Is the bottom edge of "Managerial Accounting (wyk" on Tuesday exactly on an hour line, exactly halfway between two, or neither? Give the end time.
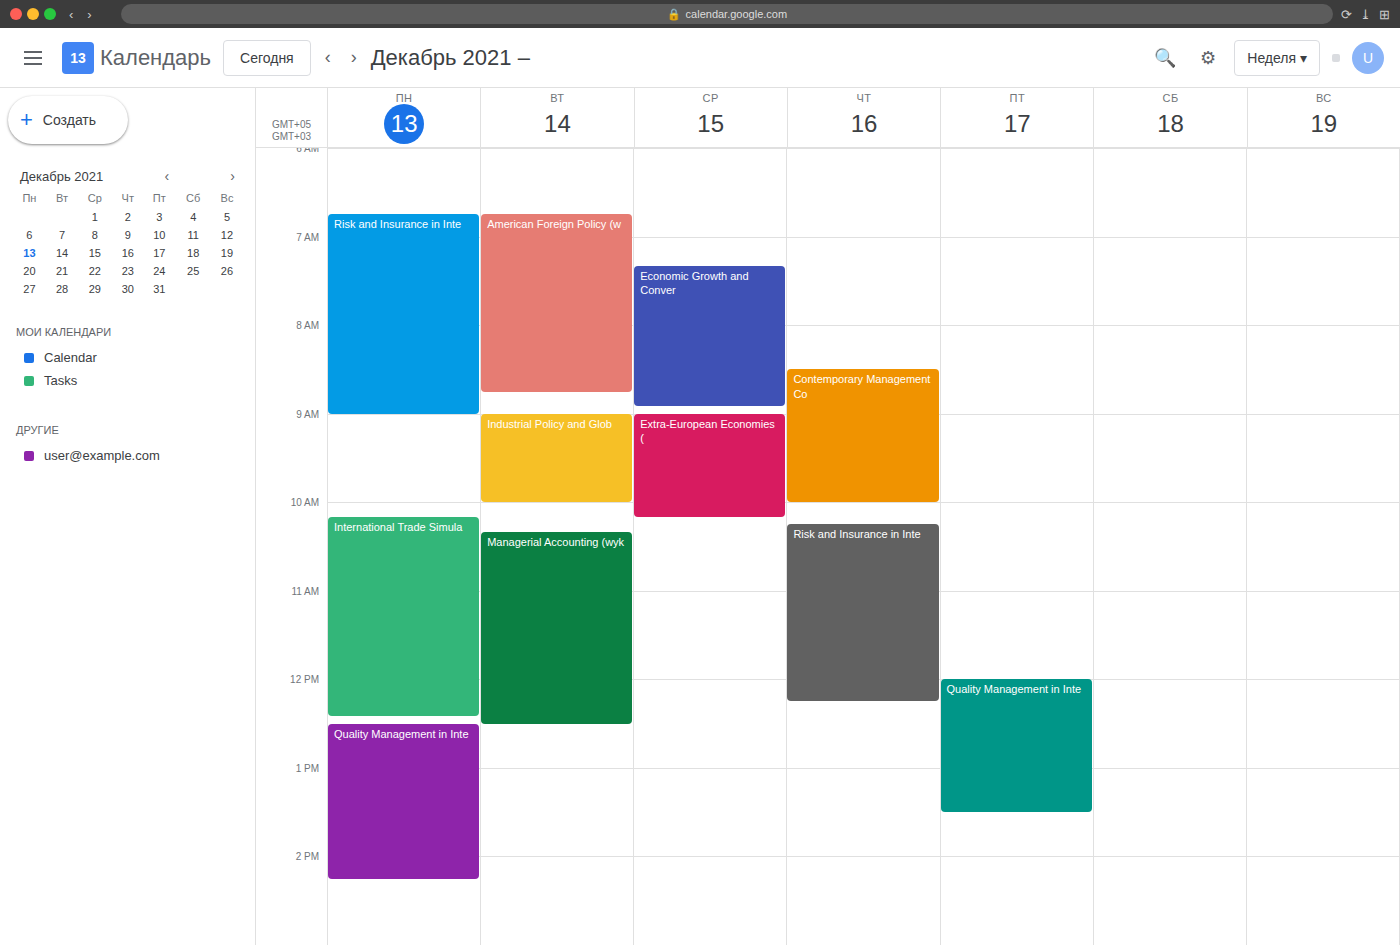
12:30 -- halfway between the 12:00 and 13:00 lines.